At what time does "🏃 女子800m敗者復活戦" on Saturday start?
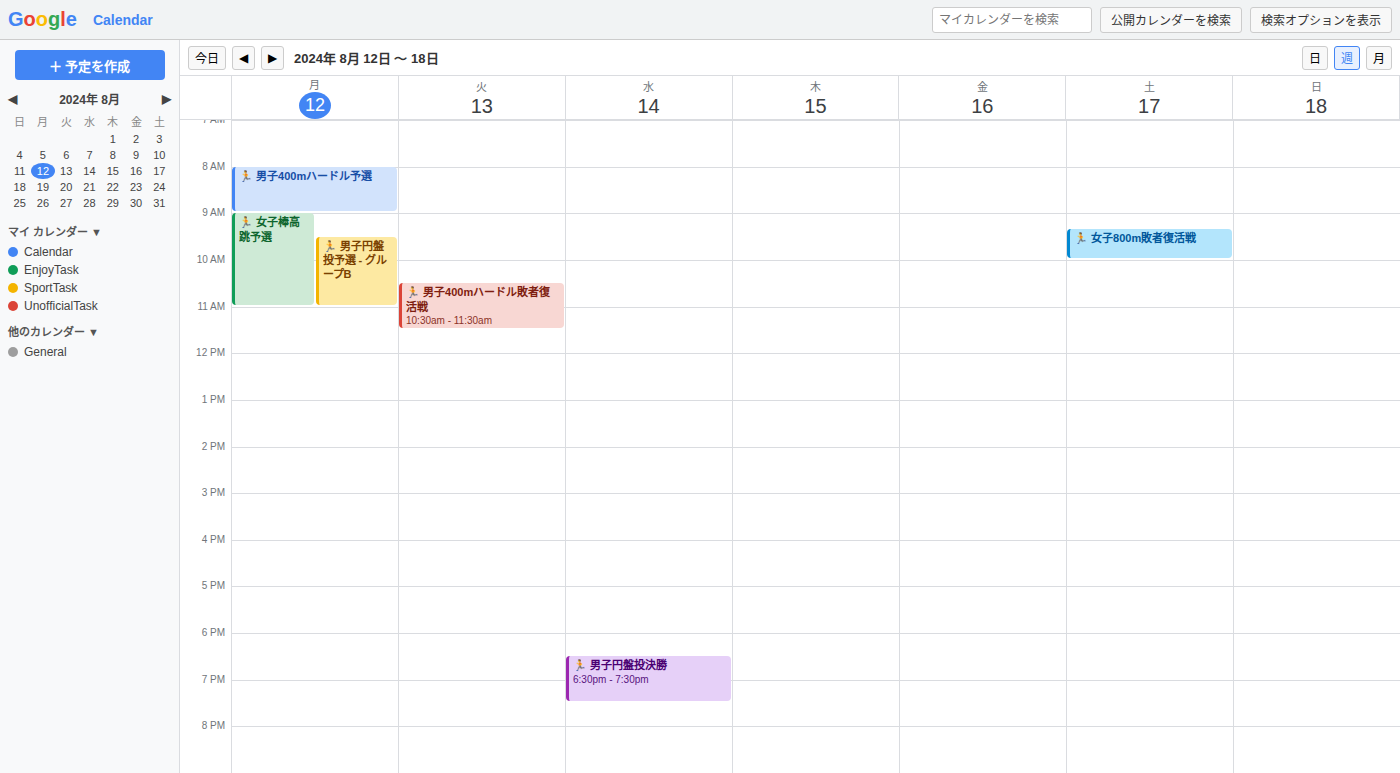
9:20 AM